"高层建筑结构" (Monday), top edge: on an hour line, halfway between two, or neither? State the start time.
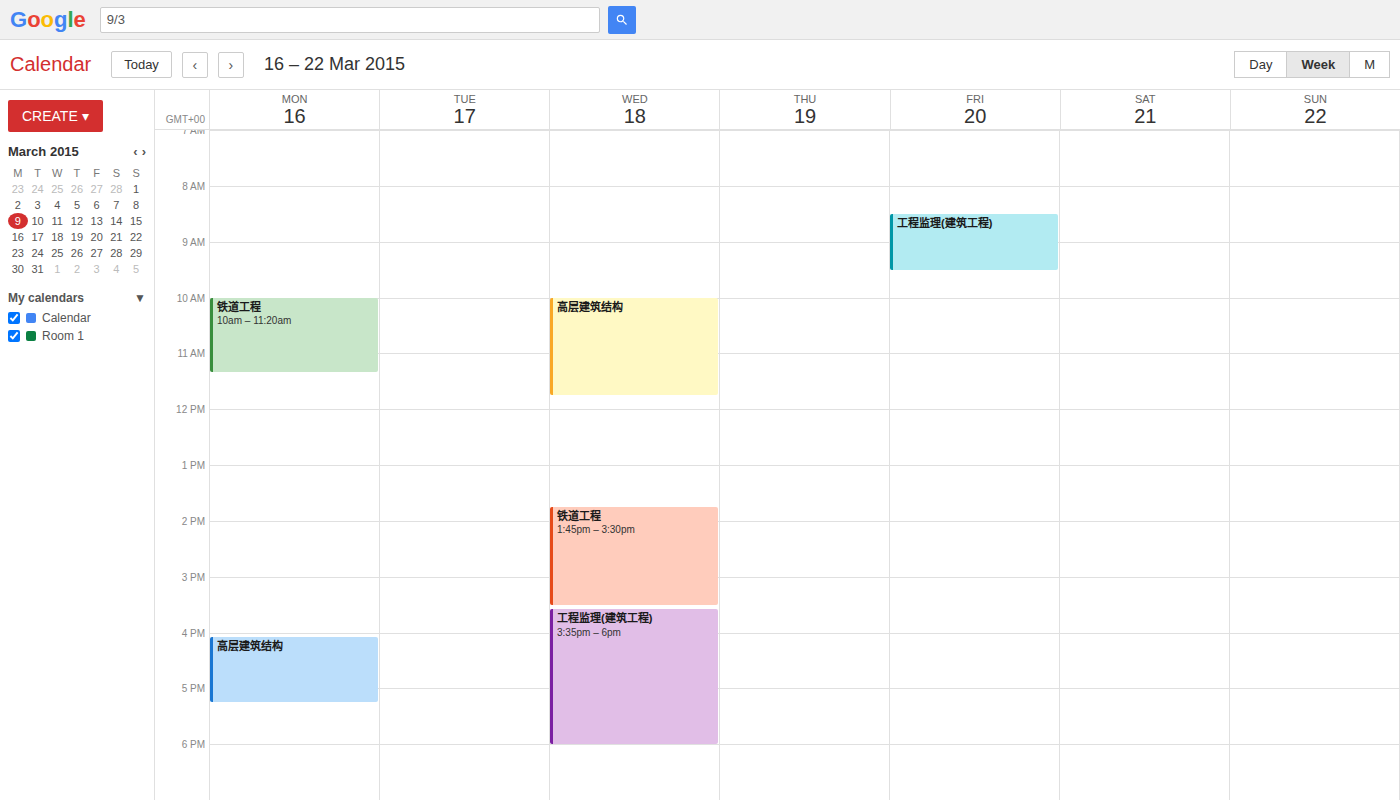
4:05 PM -- neither: 5 minutes below the 4 PM line and 55 minutes above the 5 PM line.